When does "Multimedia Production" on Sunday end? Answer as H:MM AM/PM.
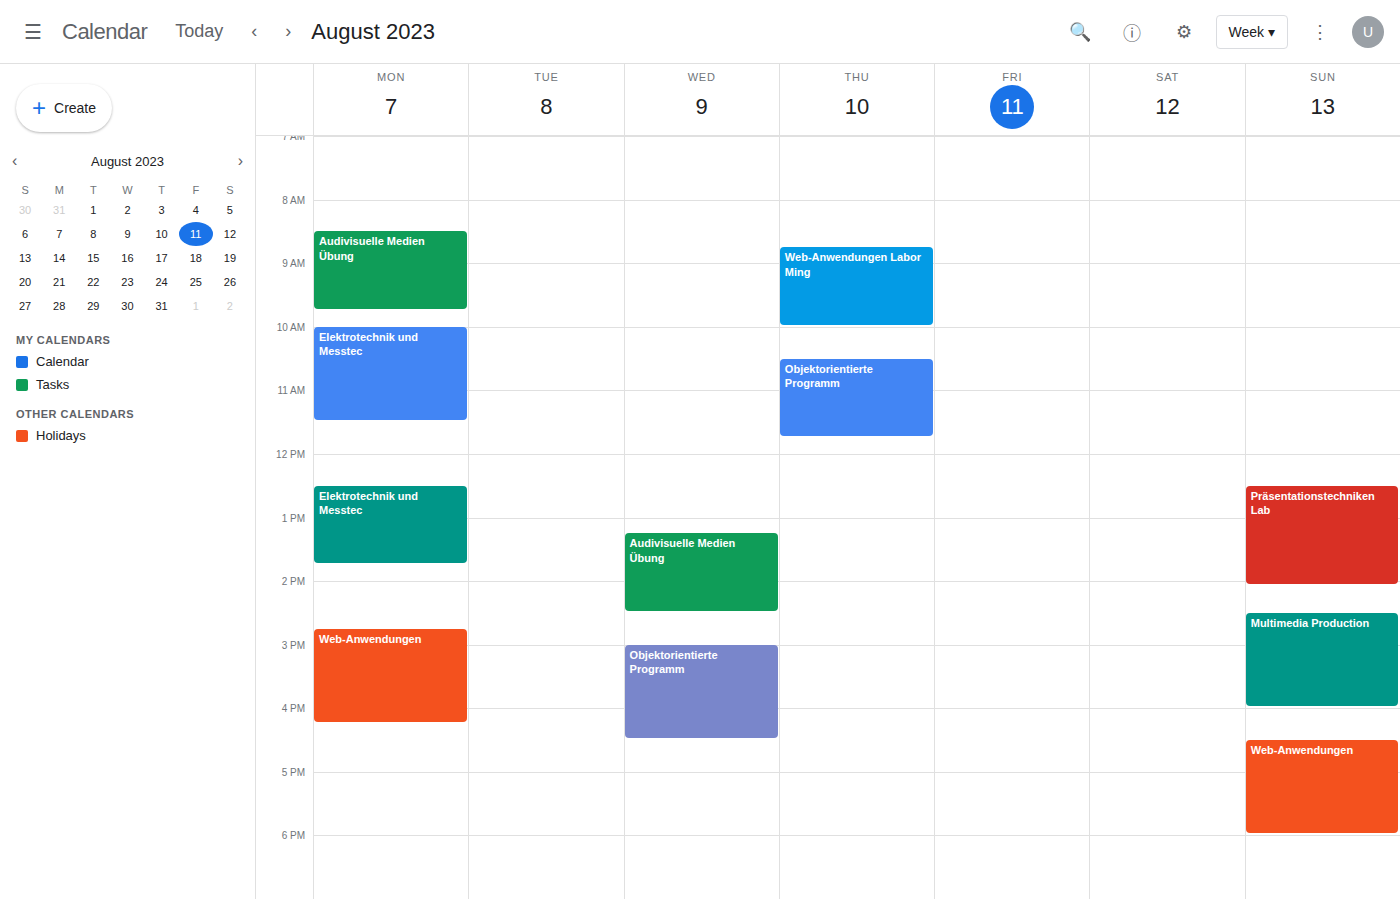
4:00 PM